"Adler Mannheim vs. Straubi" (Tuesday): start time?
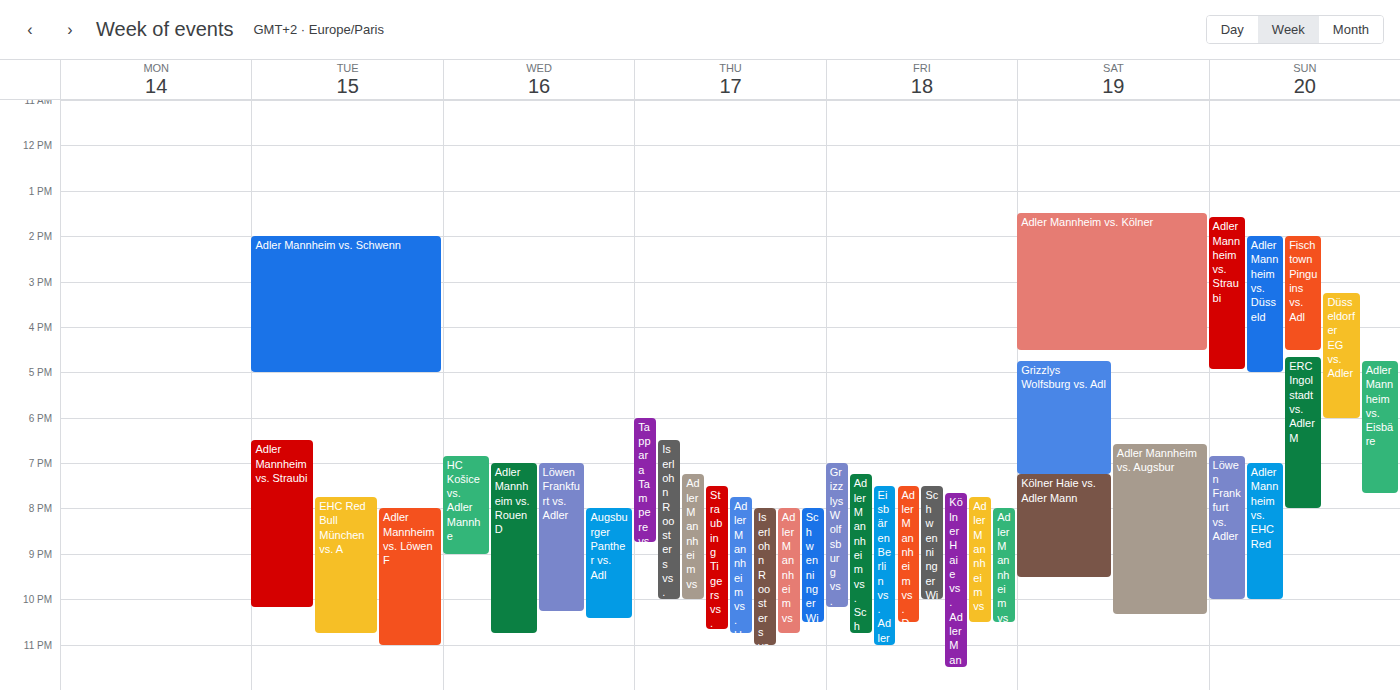
6:30 PM